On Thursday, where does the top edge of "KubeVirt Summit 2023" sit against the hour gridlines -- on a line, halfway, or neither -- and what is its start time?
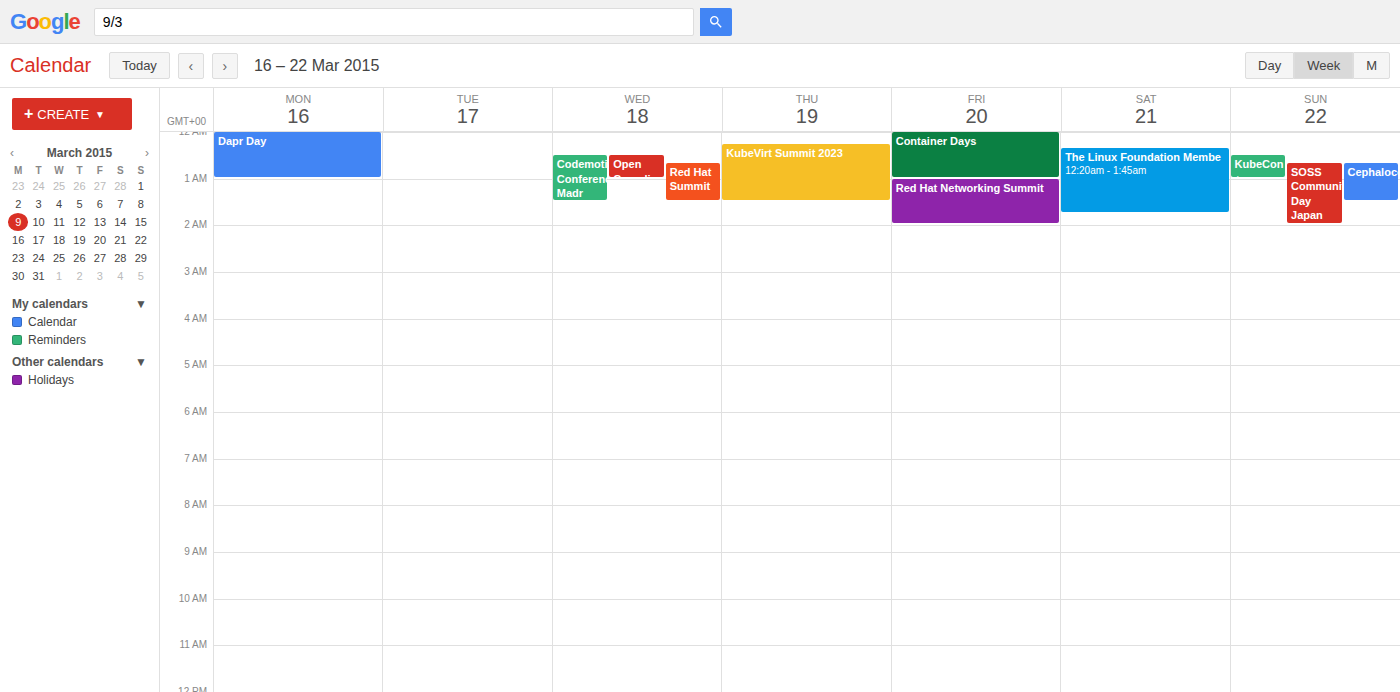
12:15 AM -- neither: a quarter of the way from the 12 AM line to the 1 AM line.